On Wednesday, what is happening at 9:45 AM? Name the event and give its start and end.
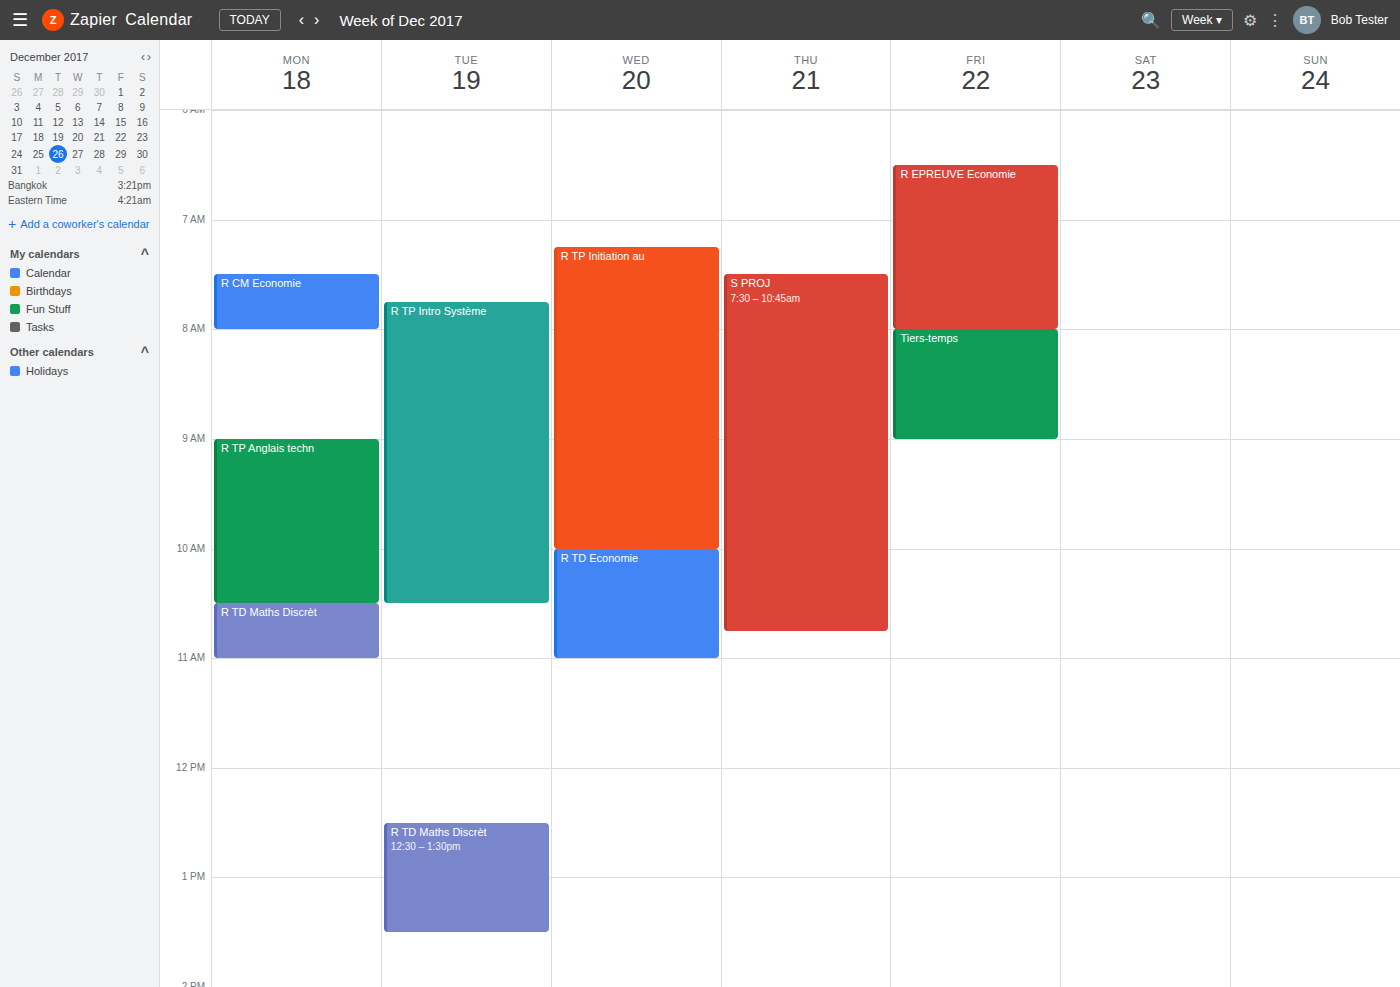
"R TP Initiation au", 7:15 AM to 10:00 AM